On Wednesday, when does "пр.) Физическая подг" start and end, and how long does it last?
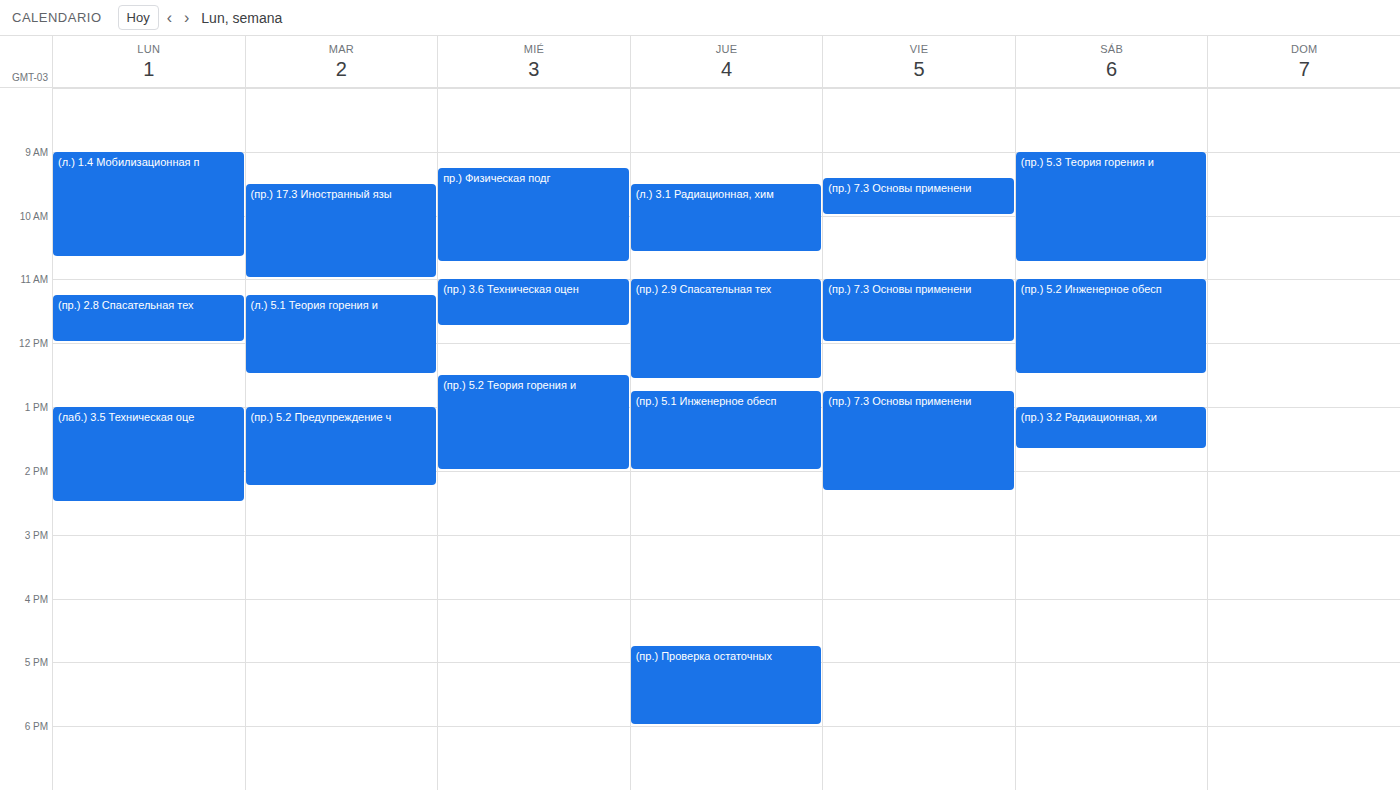
9:15 AM to 10:45 AM, 1 hour 30 minutes